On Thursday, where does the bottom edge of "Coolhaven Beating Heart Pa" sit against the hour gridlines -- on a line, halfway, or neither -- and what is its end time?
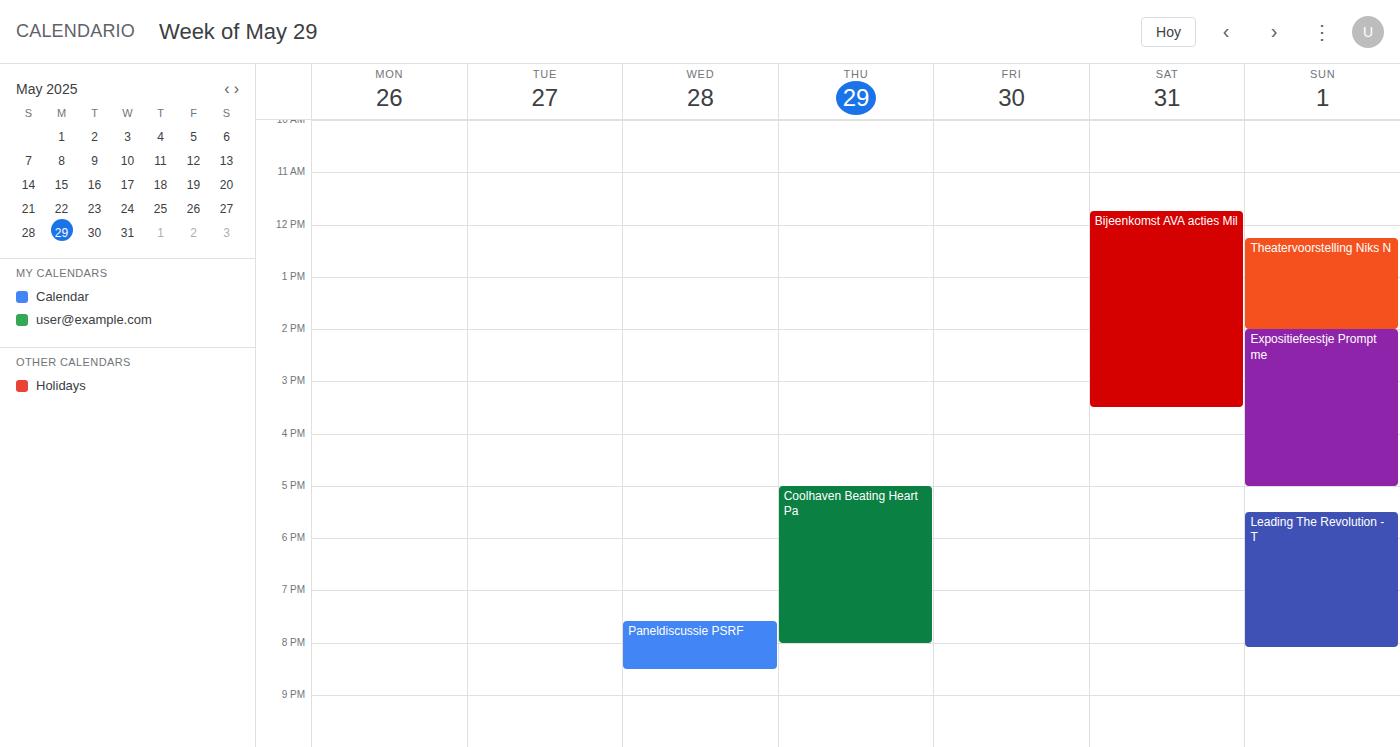
8:00 PM -- exactly on the 8 PM line.